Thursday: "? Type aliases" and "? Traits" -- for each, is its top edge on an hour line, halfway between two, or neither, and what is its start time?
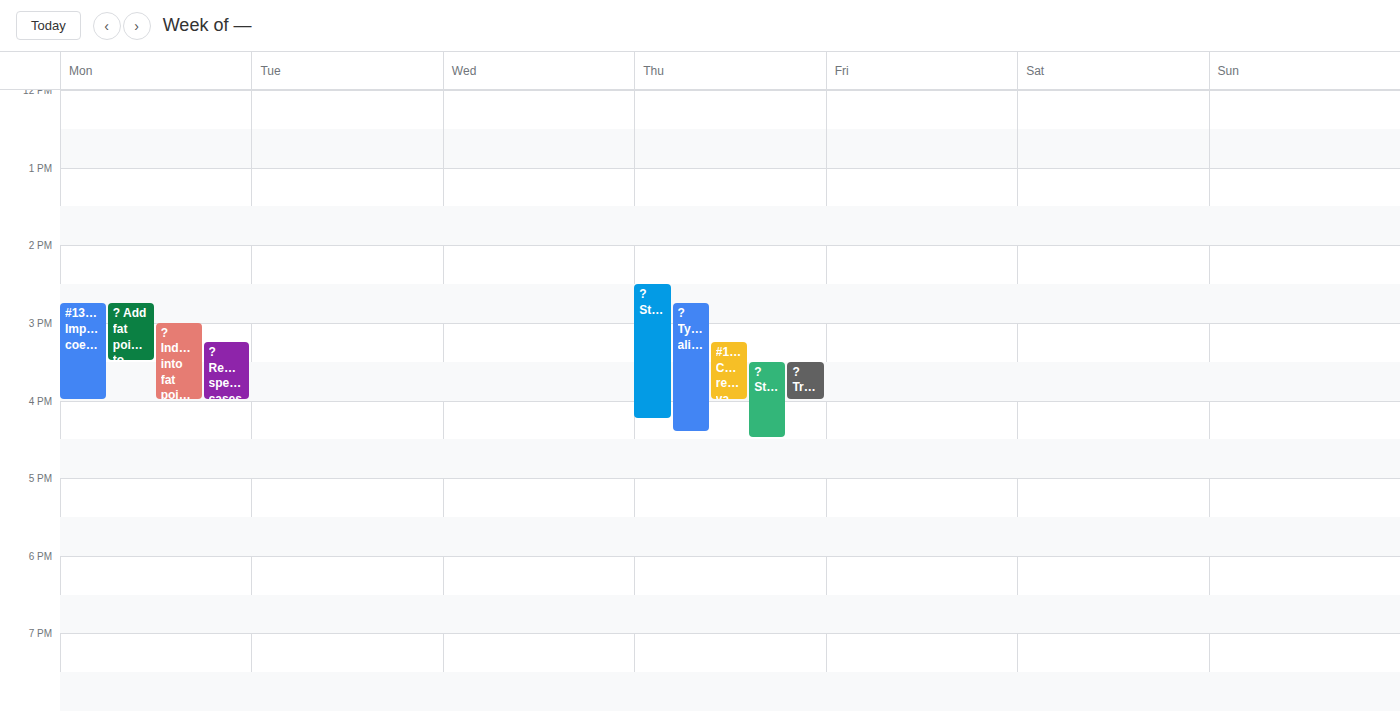
"? Type aliases": 2:45 PM, neither: three quarters of the way from the 2 PM line to the 3 PM line. "? Traits": 3:30 PM, halfway between the 3 PM and 4 PM lines.